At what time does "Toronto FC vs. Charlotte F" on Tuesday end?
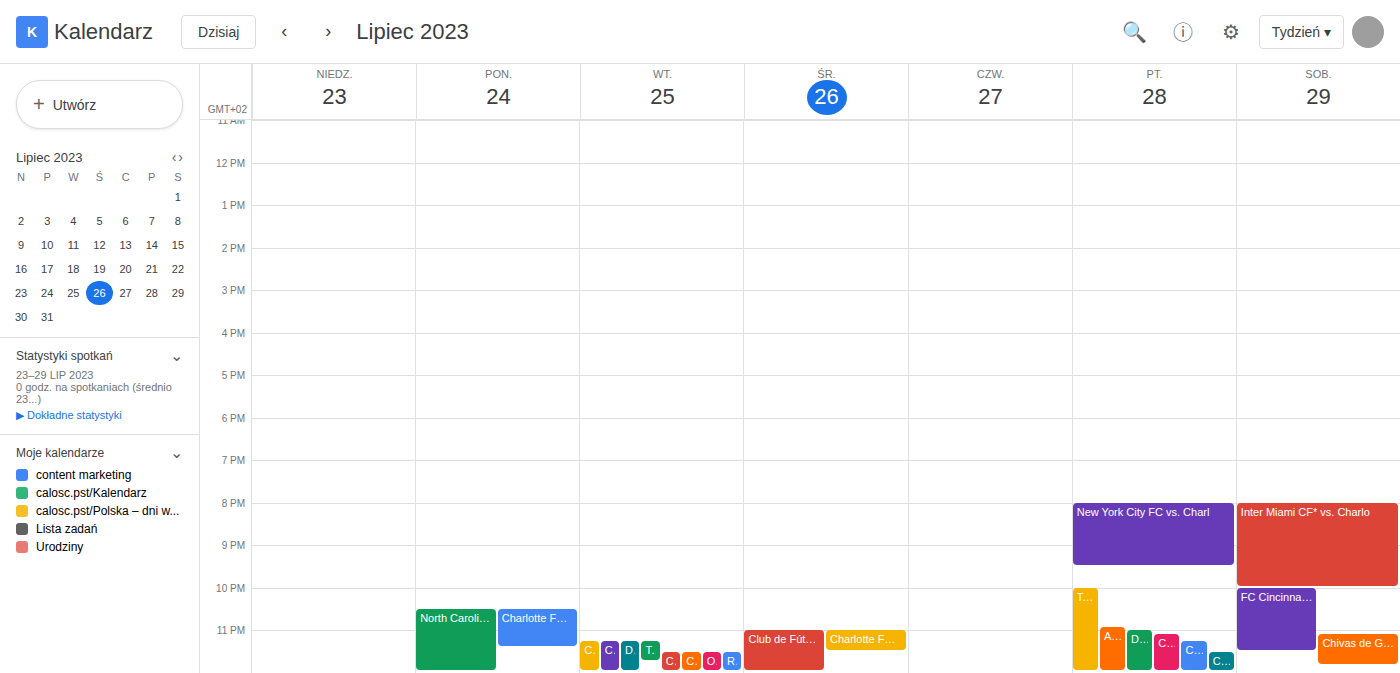
11:45 PM